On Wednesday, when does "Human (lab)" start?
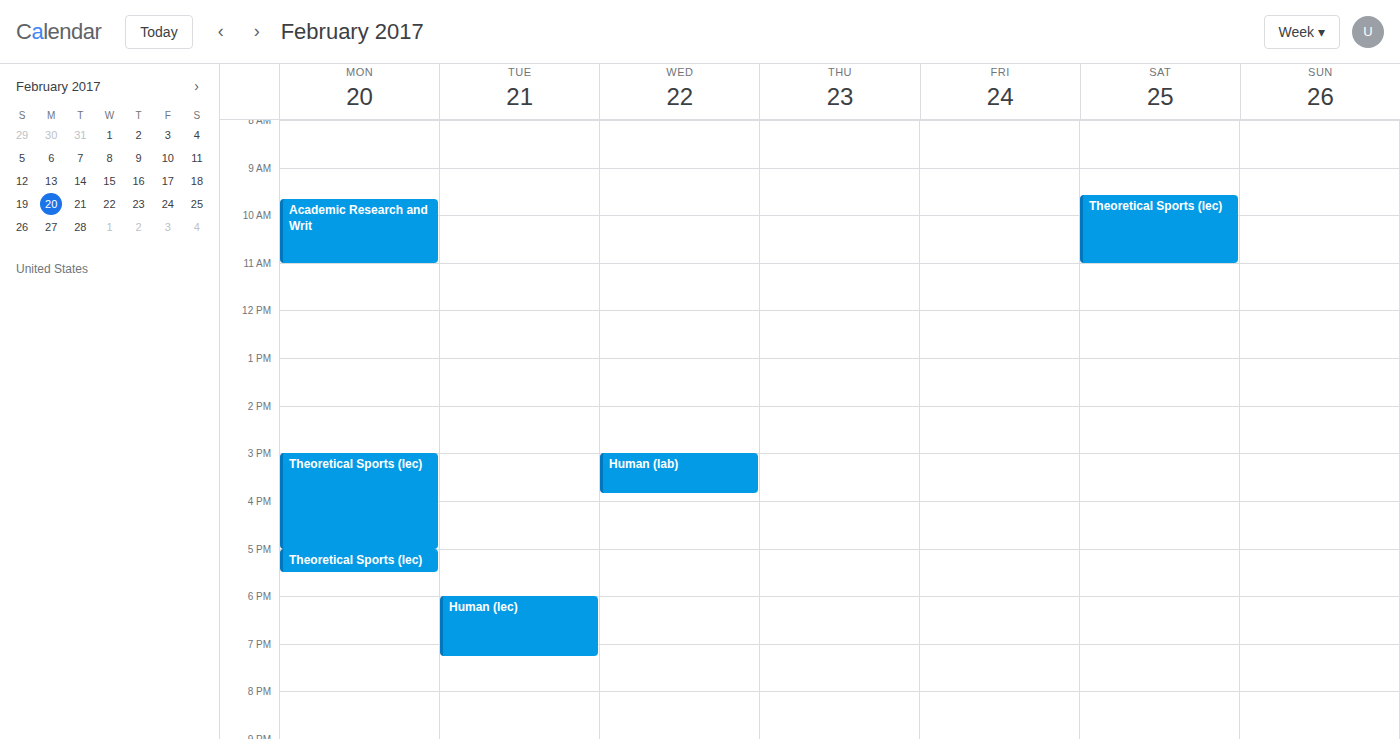
3:00 PM